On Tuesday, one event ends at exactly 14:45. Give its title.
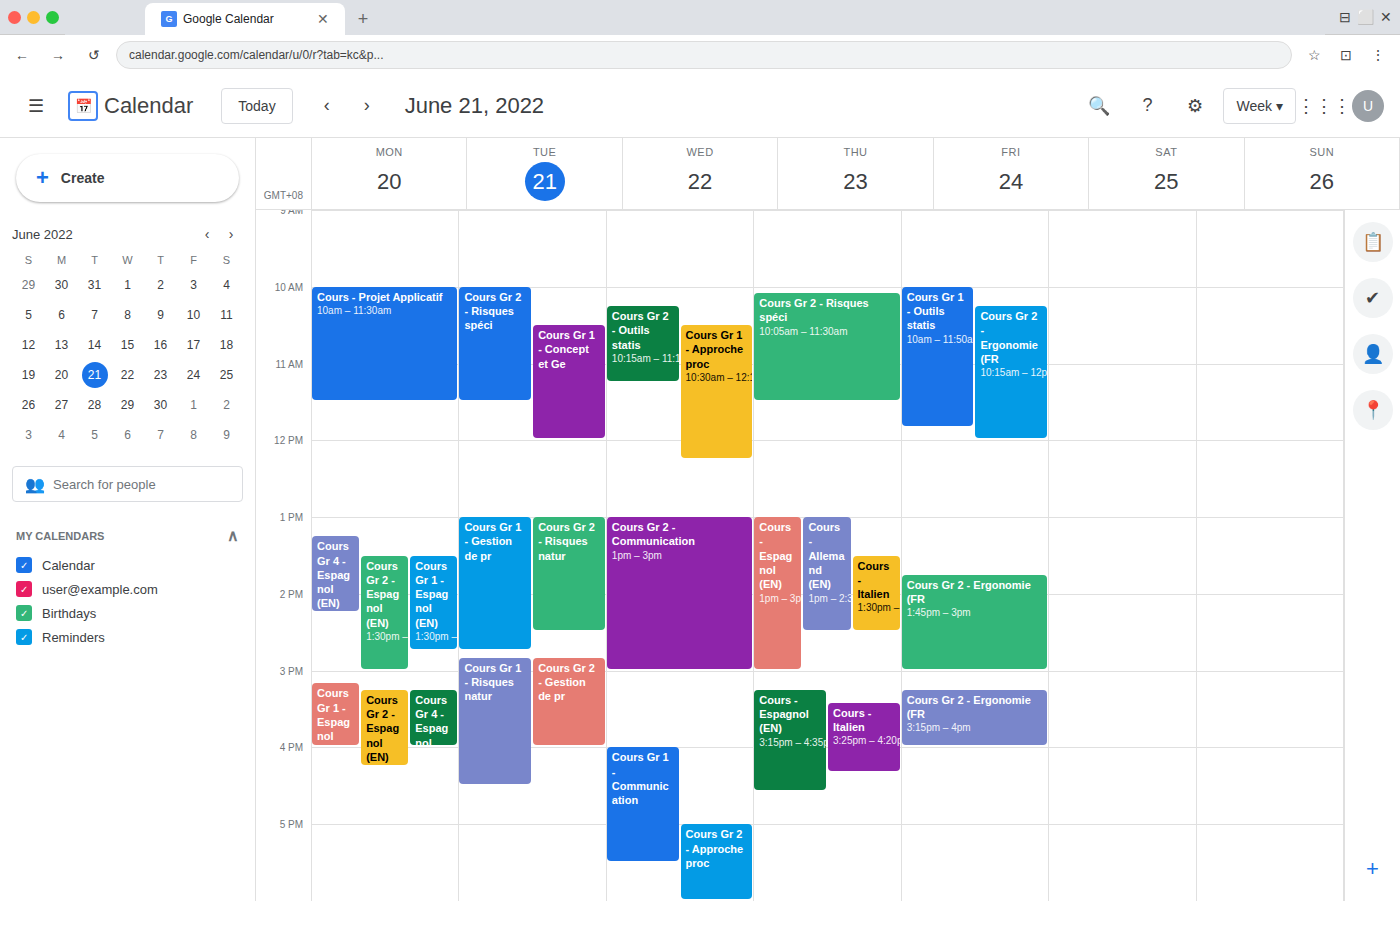
"Cours Gr 1 - Gestion de pr"